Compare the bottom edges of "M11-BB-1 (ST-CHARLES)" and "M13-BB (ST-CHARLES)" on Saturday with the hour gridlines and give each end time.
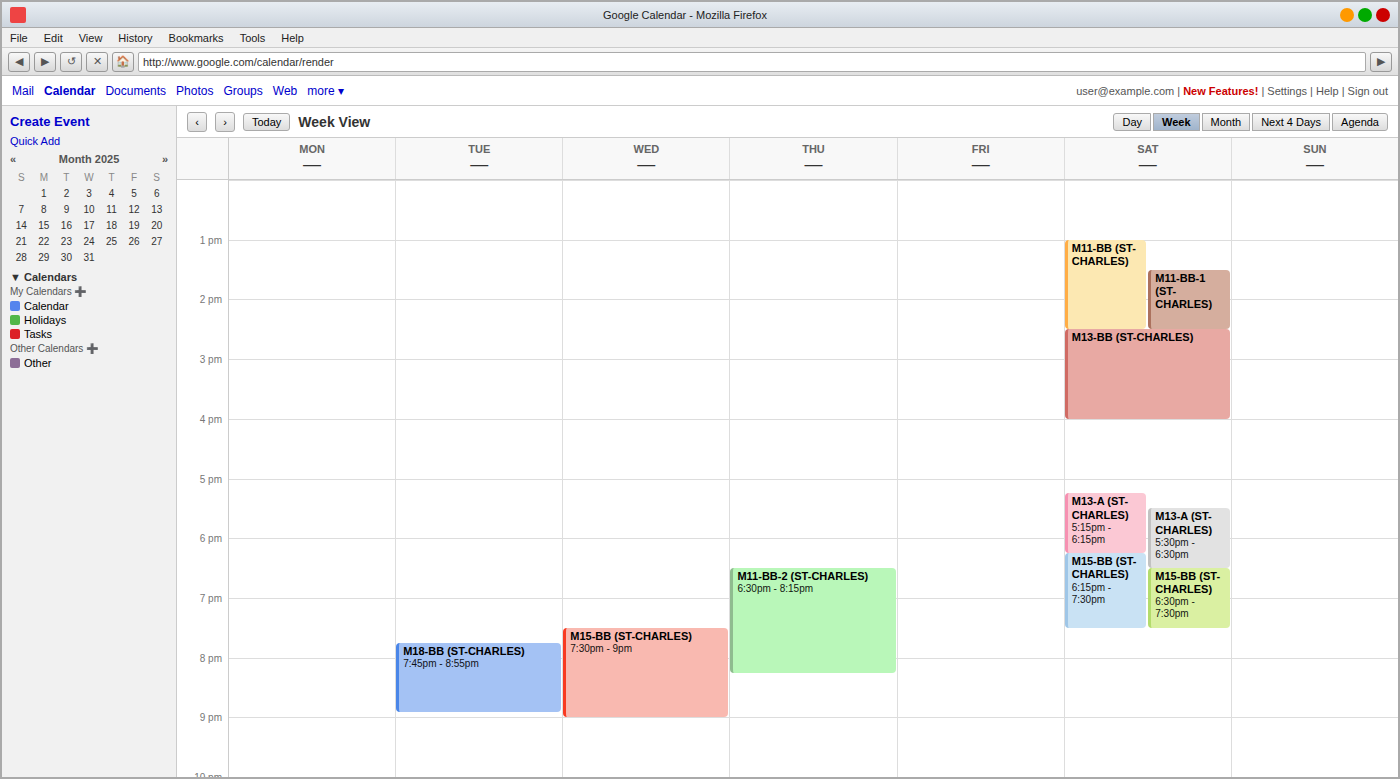
"M11-BB-1 (ST-CHARLES)": 2:30 PM, halfway between the 2 PM and 3 PM lines. "M13-BB (ST-CHARLES)": 4:00 PM, exactly on the 4 PM line.